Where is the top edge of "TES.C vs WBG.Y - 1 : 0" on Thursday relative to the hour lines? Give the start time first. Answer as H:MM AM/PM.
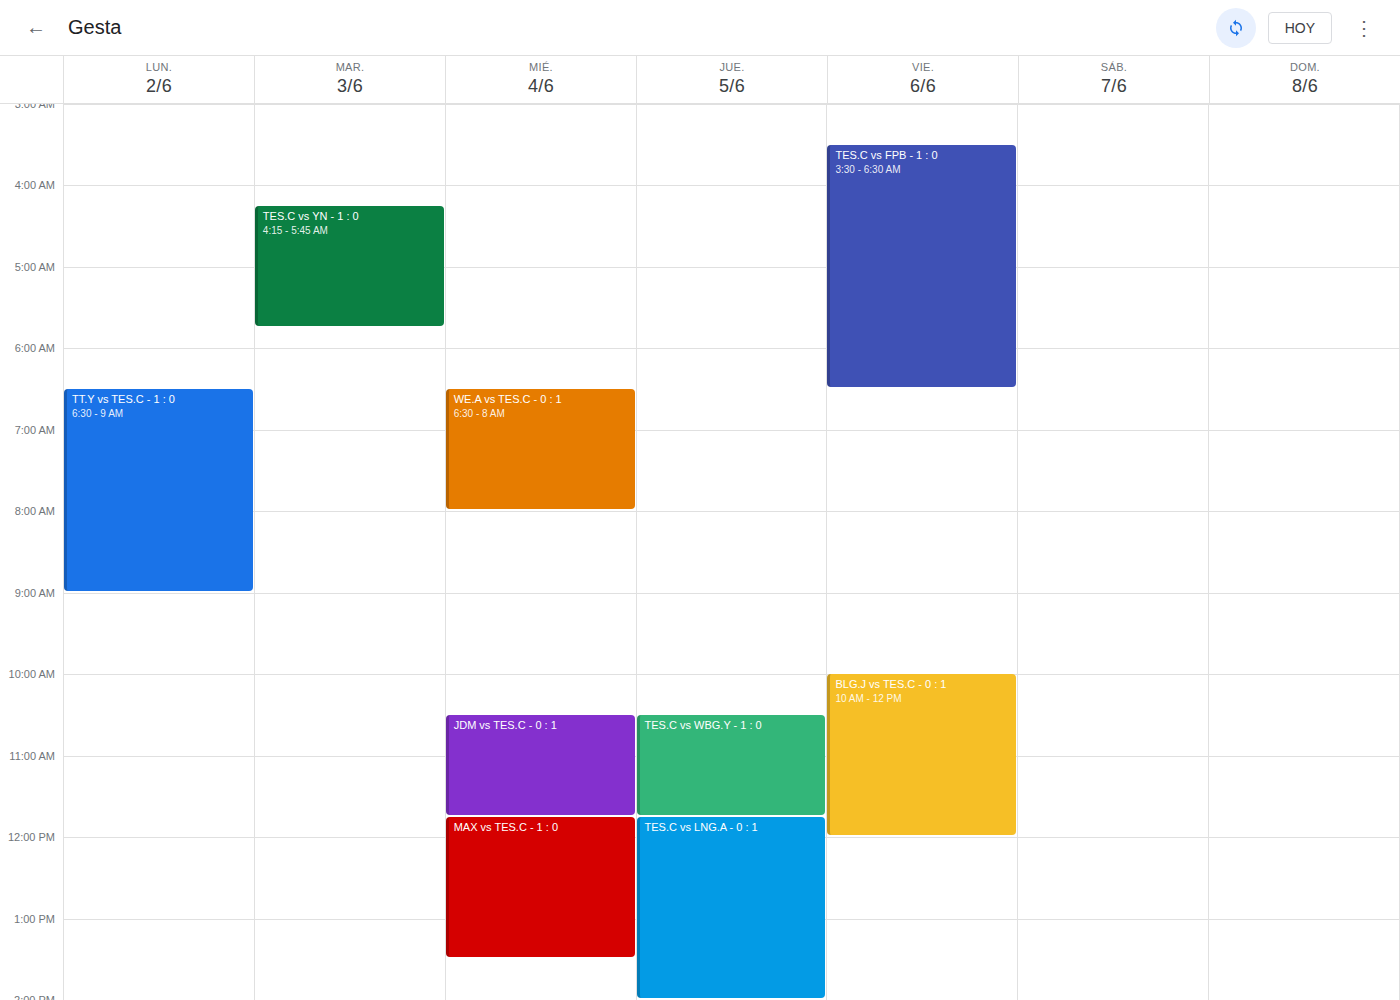
10:30 AM -- halfway between the 10 AM and 11 AM lines.